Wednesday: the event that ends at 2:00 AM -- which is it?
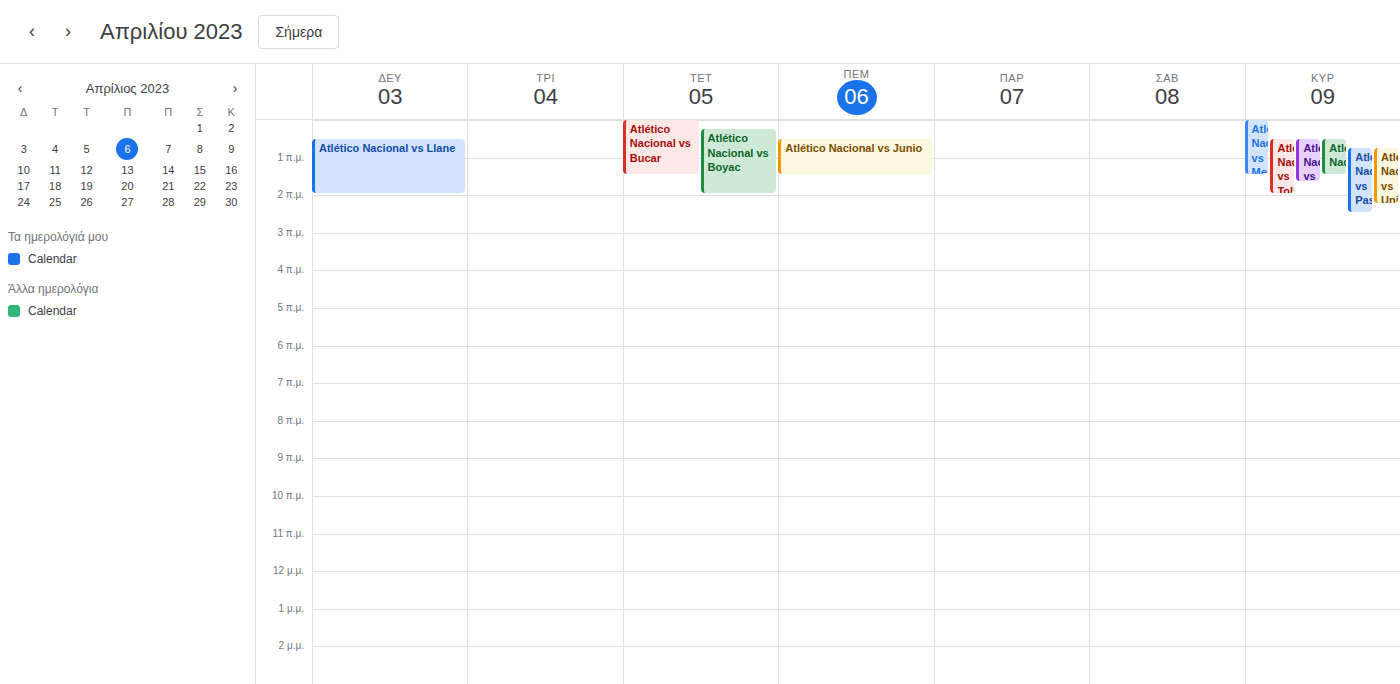
"Atlético Nacional vs Boyac"